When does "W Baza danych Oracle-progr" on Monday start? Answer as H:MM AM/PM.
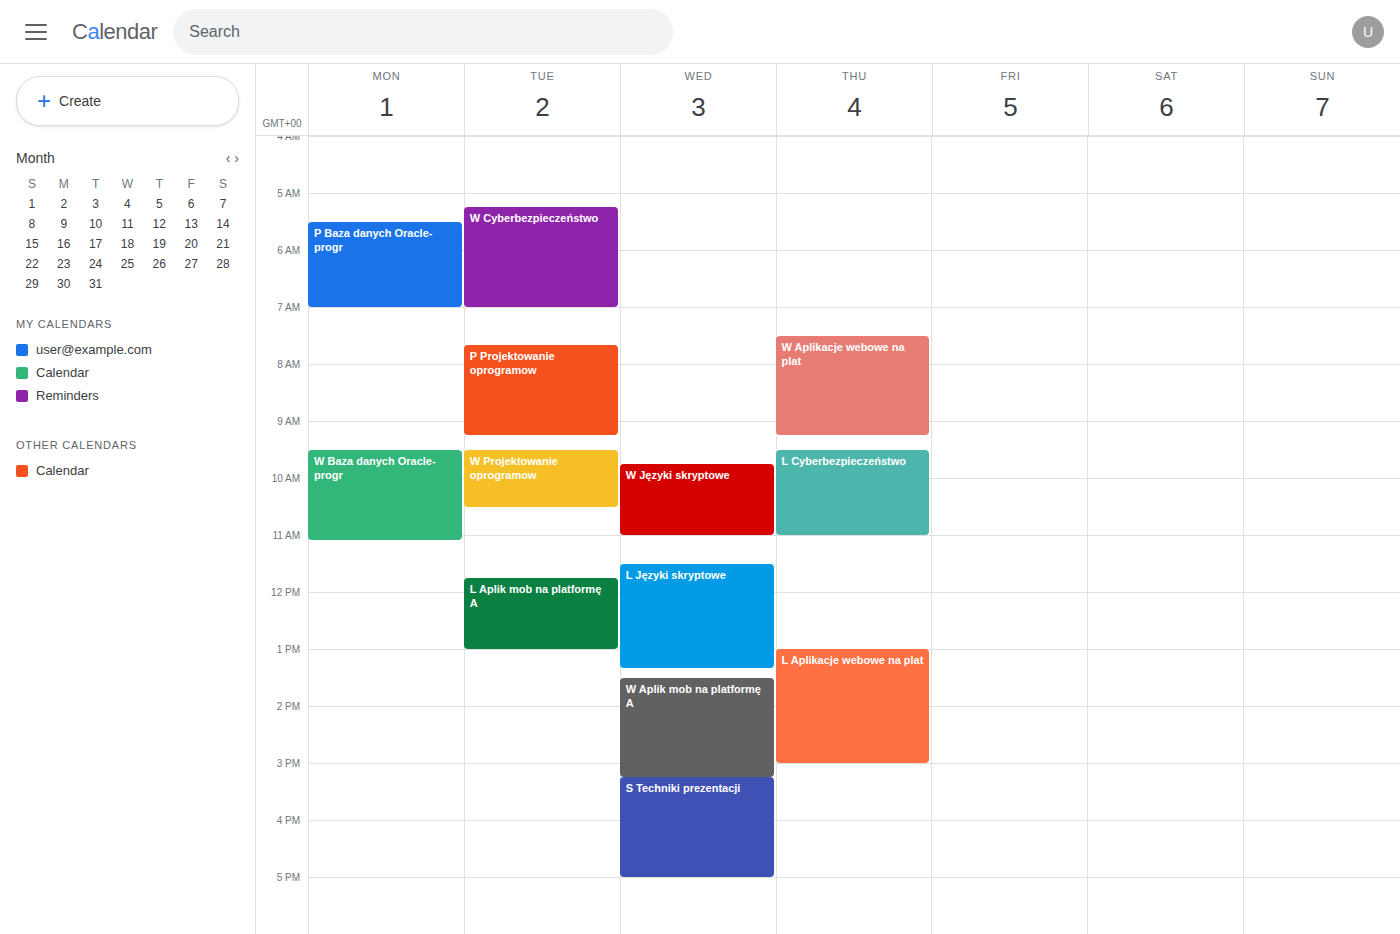
9:30 AM